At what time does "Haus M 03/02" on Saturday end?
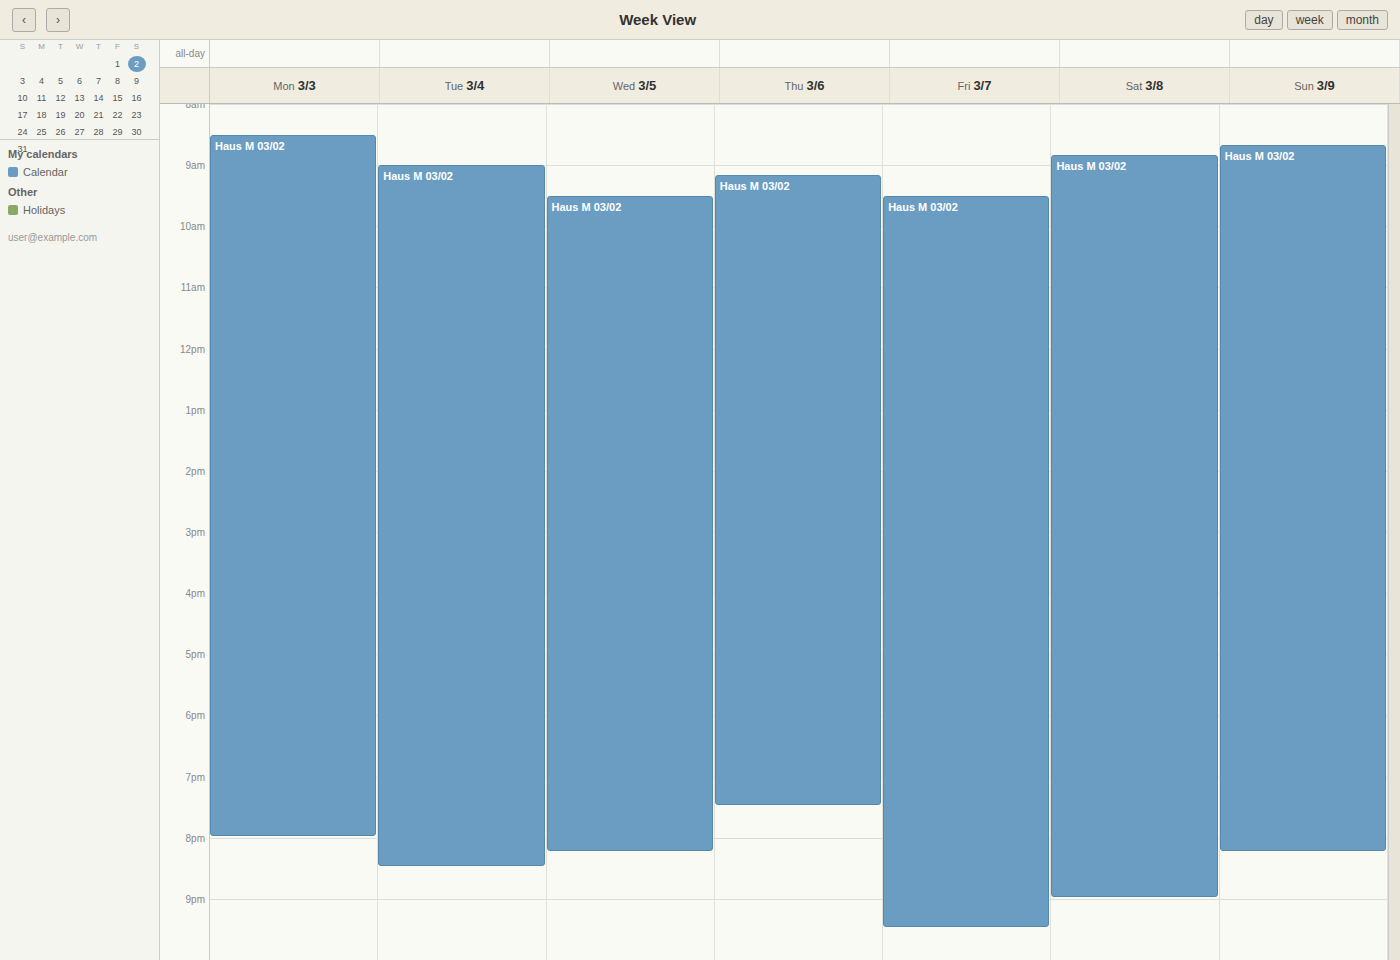
9:00 PM